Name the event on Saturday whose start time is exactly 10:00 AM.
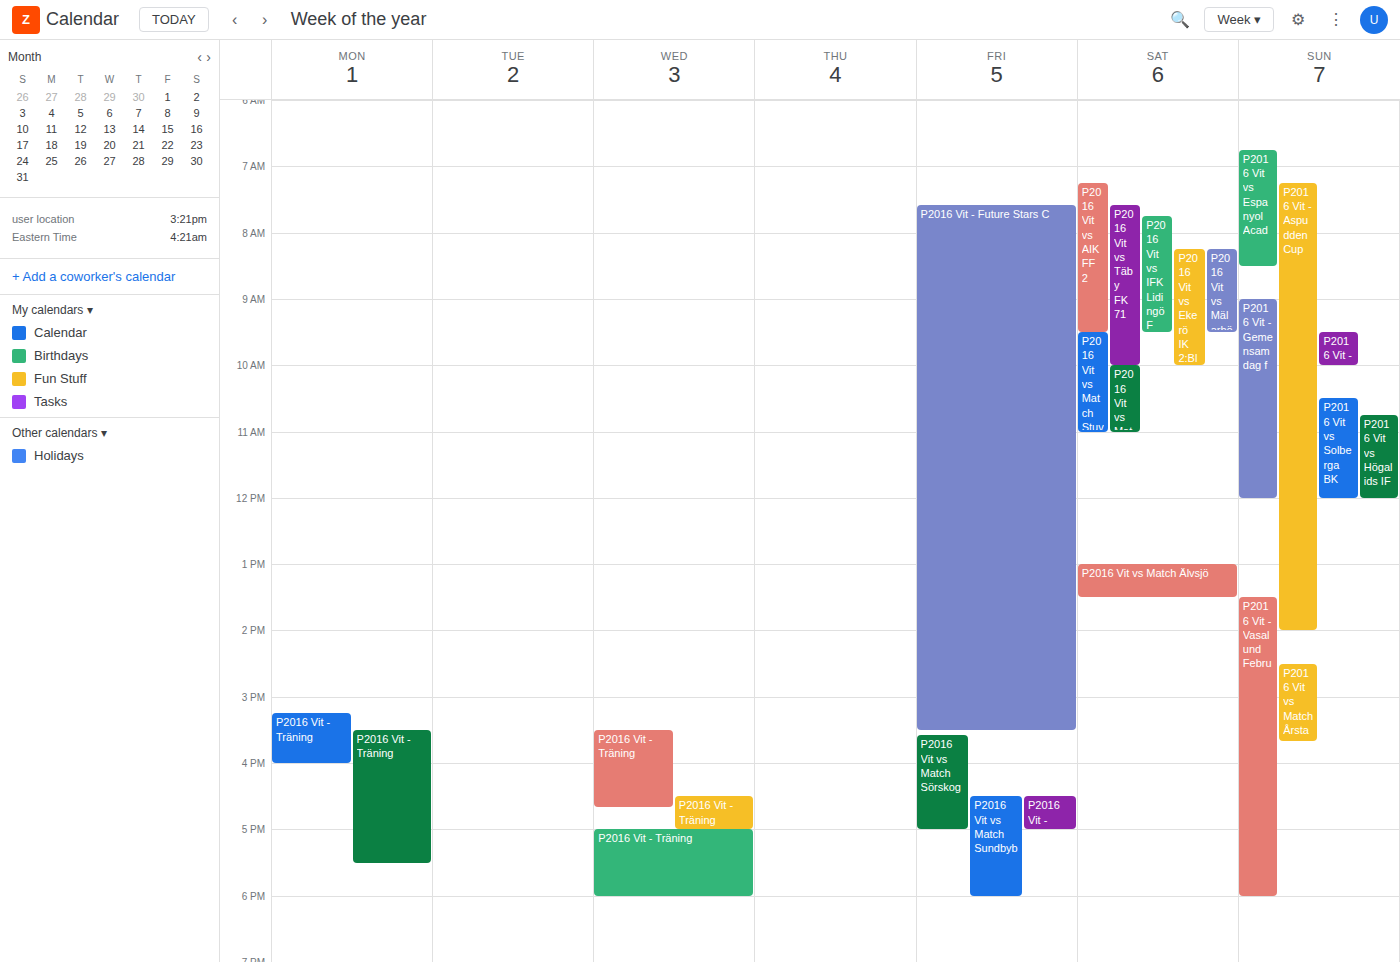
"P2016 Vit vs Match Tungels"